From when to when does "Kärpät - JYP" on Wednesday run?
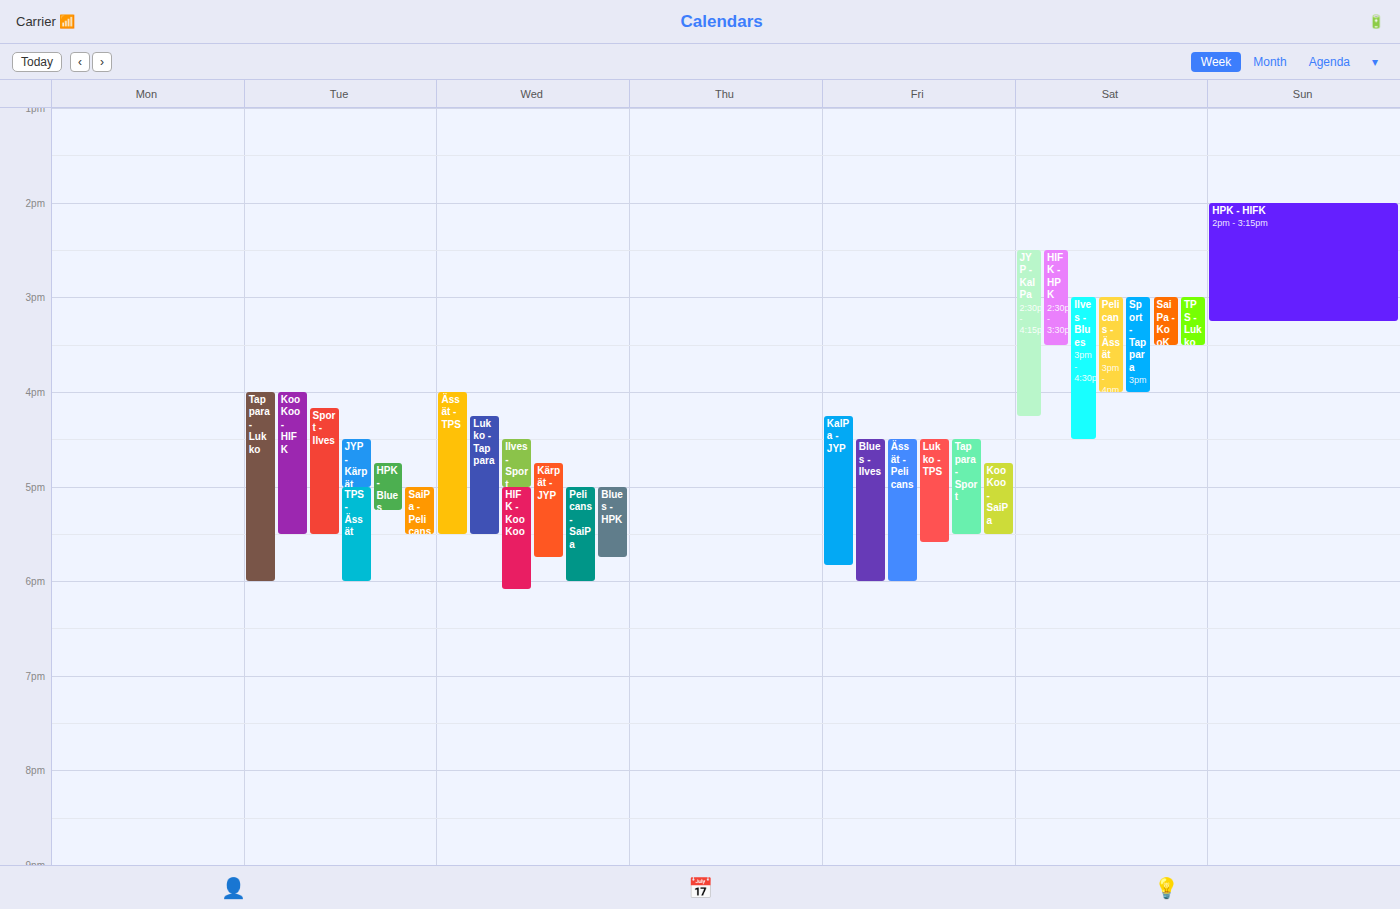
4:45 PM to 5:45 PM